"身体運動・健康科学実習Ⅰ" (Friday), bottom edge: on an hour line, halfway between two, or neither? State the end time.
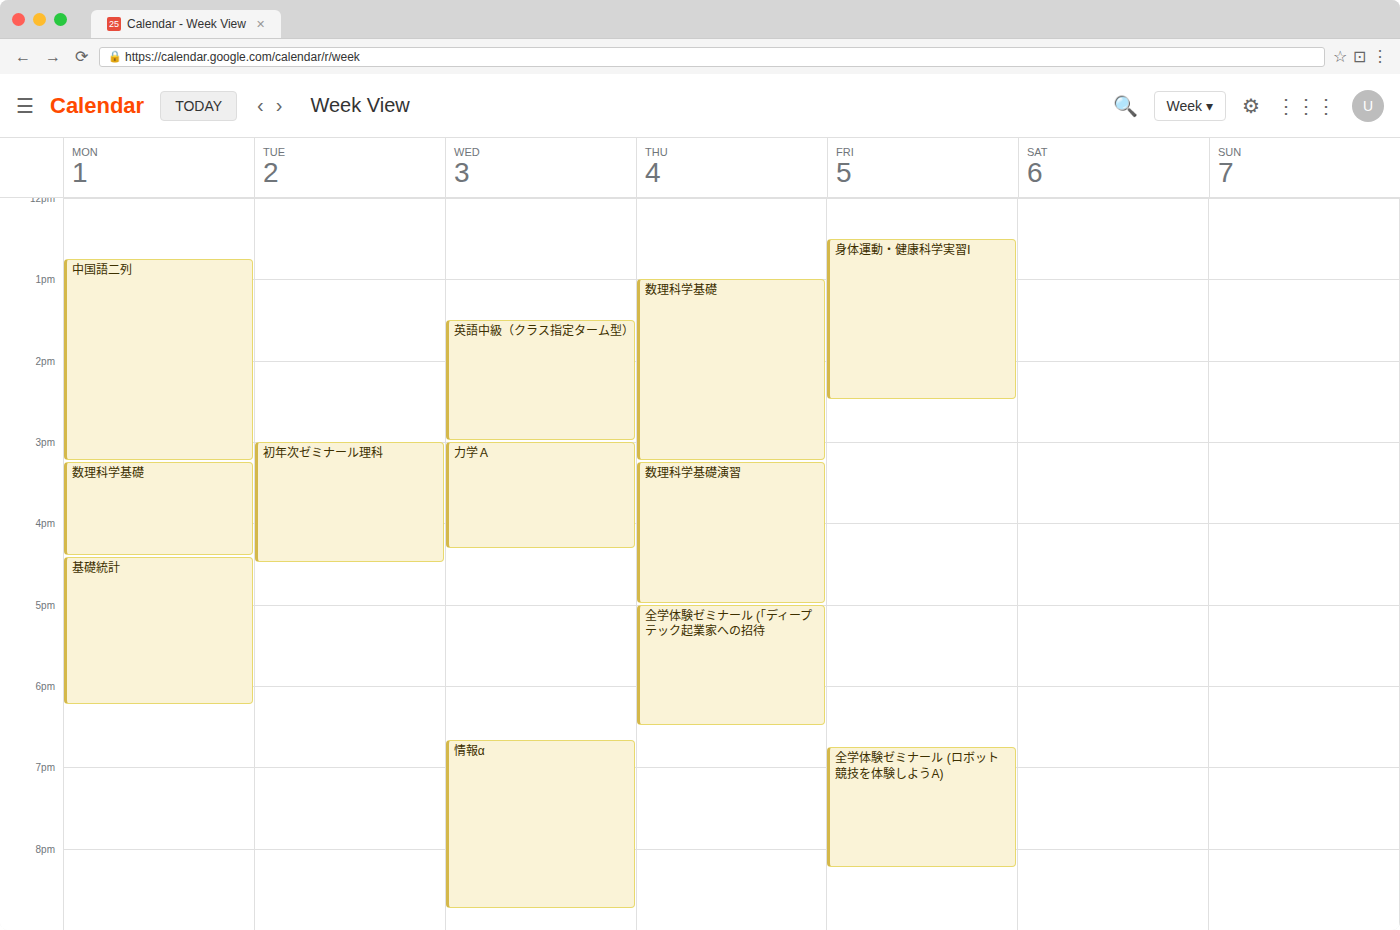
2:30 PM -- halfway between the 2 PM and 3 PM lines.